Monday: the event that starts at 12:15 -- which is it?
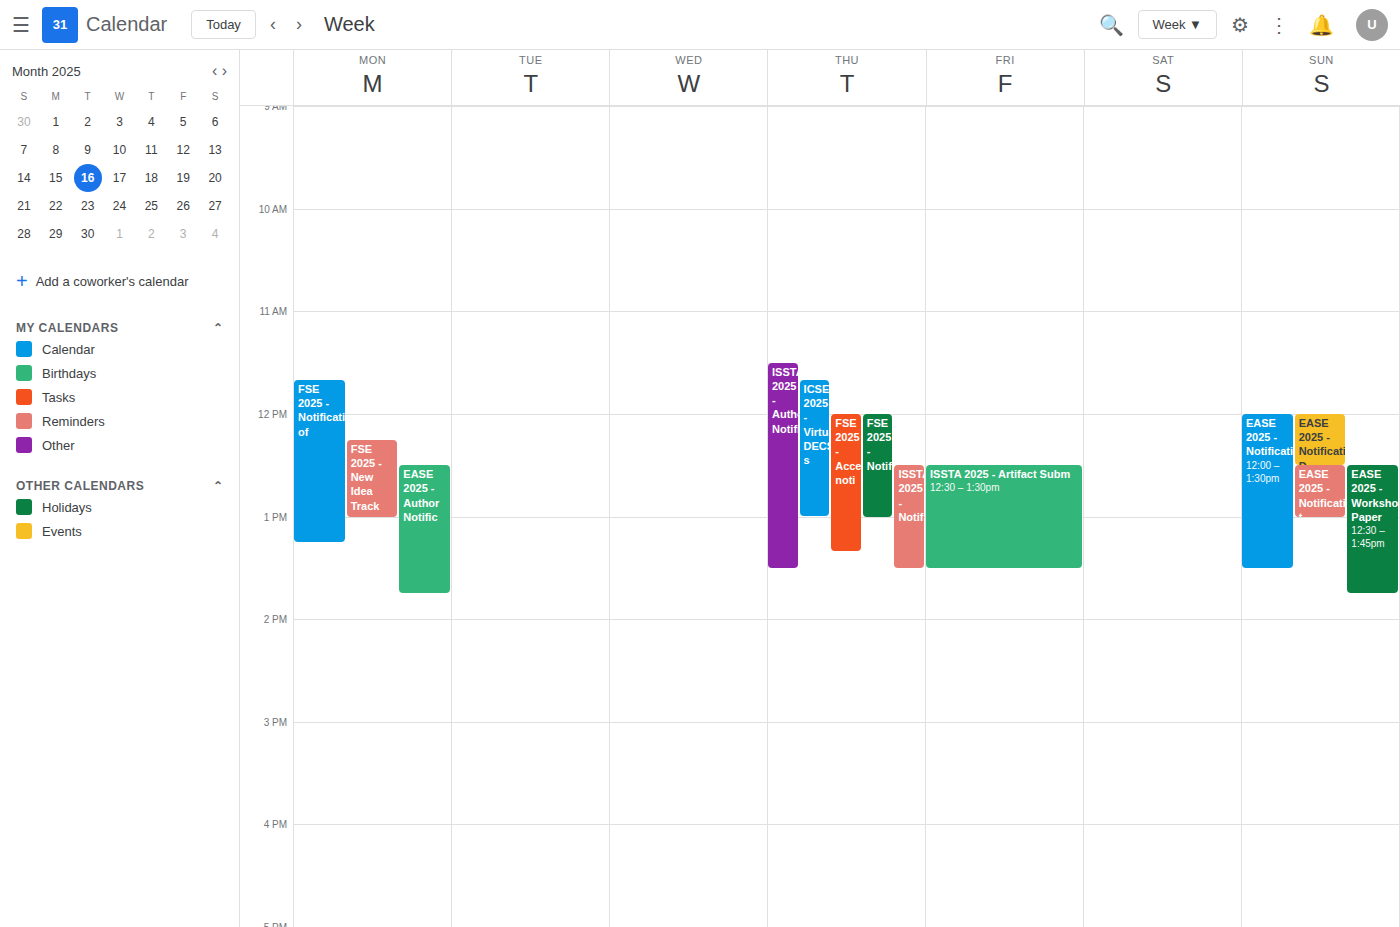
"FSE 2025 - New Idea Track"